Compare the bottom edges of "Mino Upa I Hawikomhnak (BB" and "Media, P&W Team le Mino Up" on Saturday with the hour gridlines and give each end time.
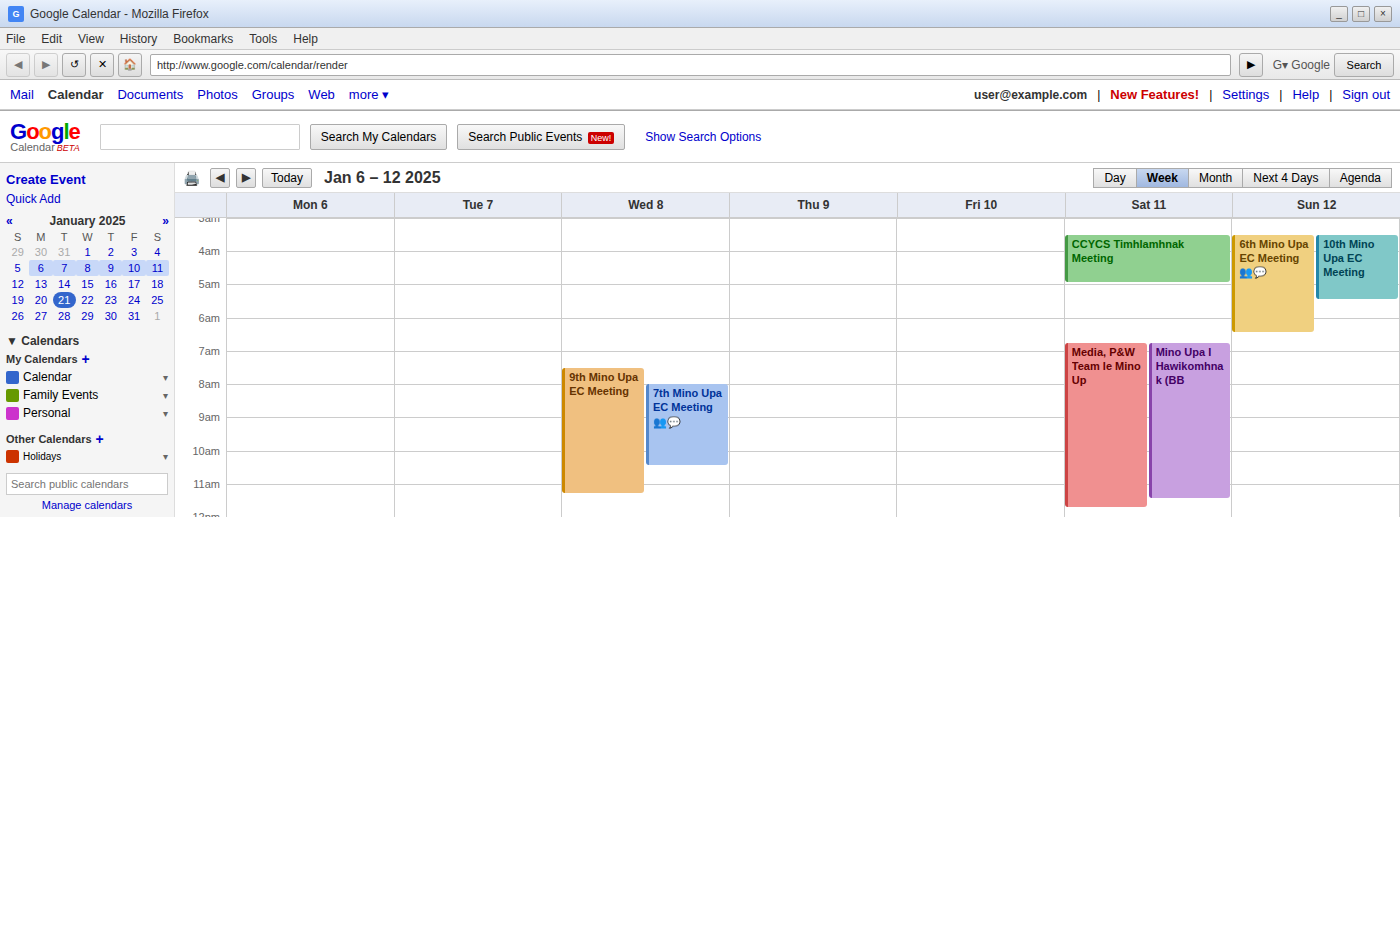
"Mino Upa I Hawikomhnak (BB": 11:30 AM, halfway between the 11 AM and 12 PM lines. "Media, P&W Team le Mino Up": 11:45 AM, neither: three quarters of the way from the 11 AM line to the 12 PM line.